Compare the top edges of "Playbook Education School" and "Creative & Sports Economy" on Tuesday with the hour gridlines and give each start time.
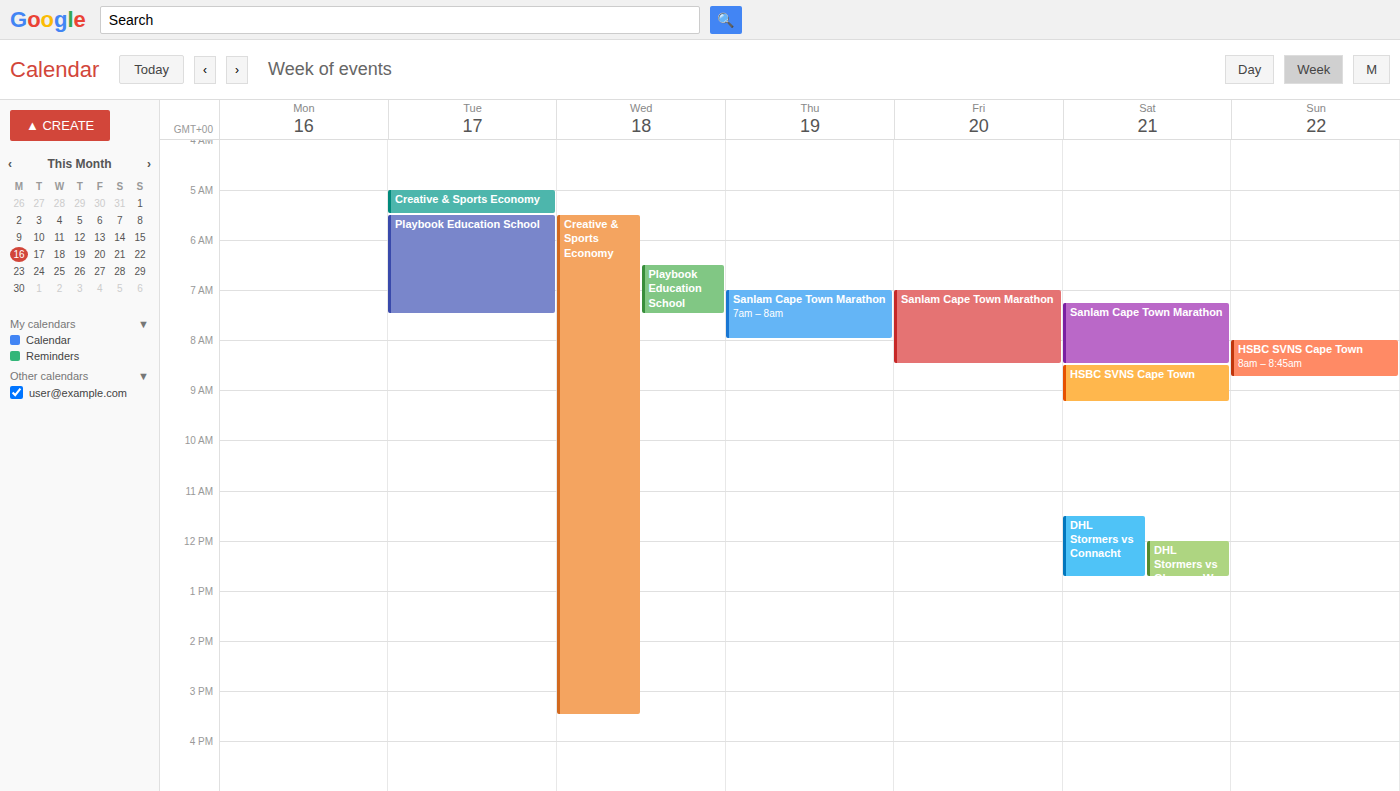
"Playbook Education School": 5:30 AM, halfway between the 5 AM and 6 AM lines. "Creative & Sports Economy": 5:00 AM, exactly on the 5 AM line.